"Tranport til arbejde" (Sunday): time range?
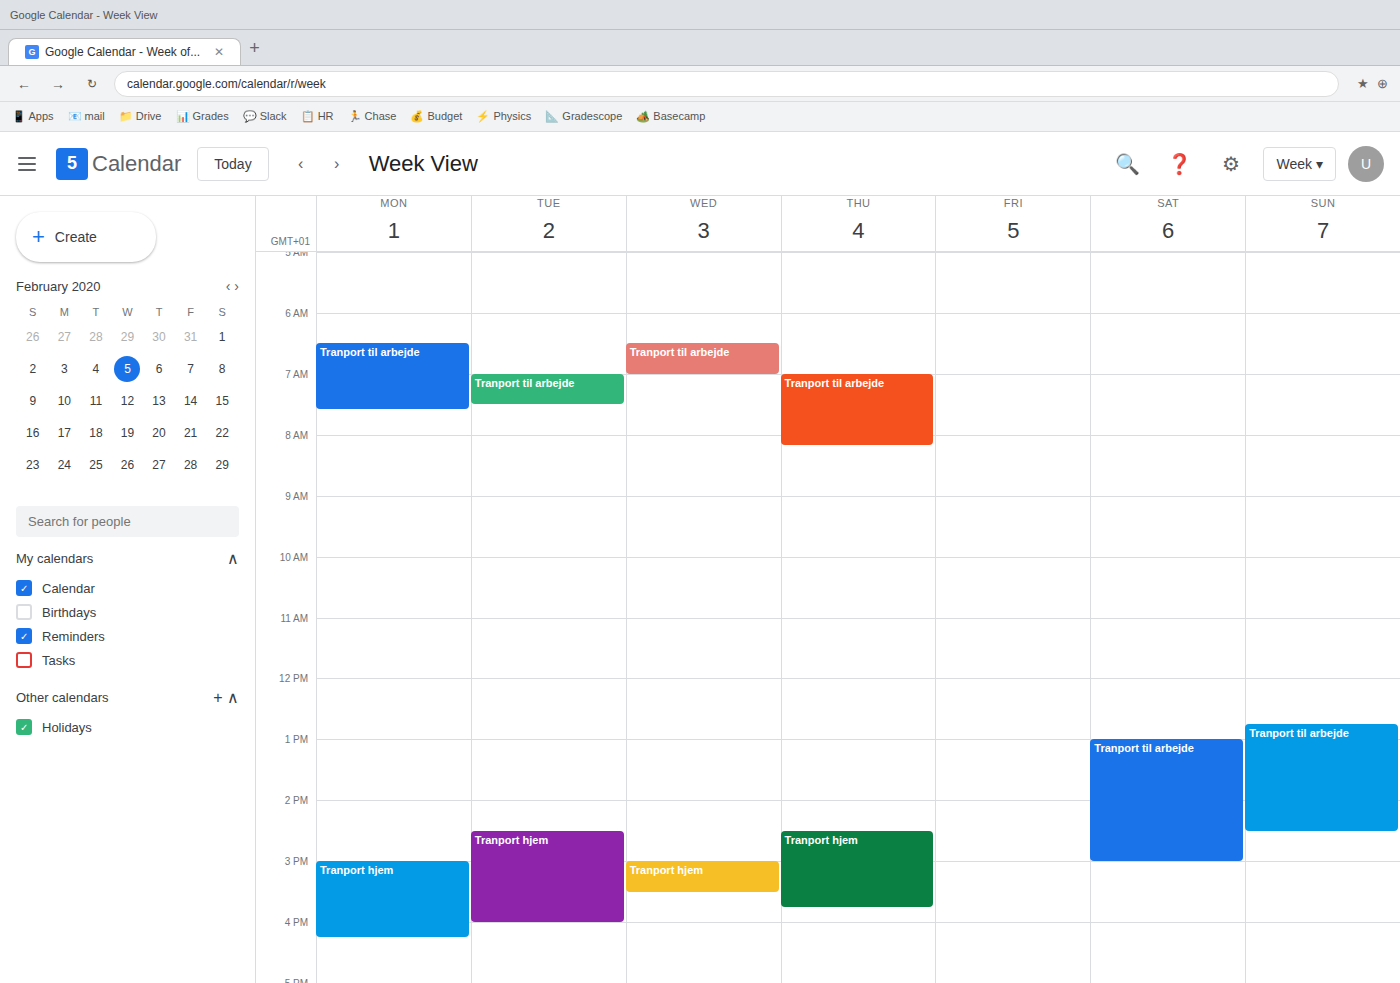
12:45 PM to 2:30 PM